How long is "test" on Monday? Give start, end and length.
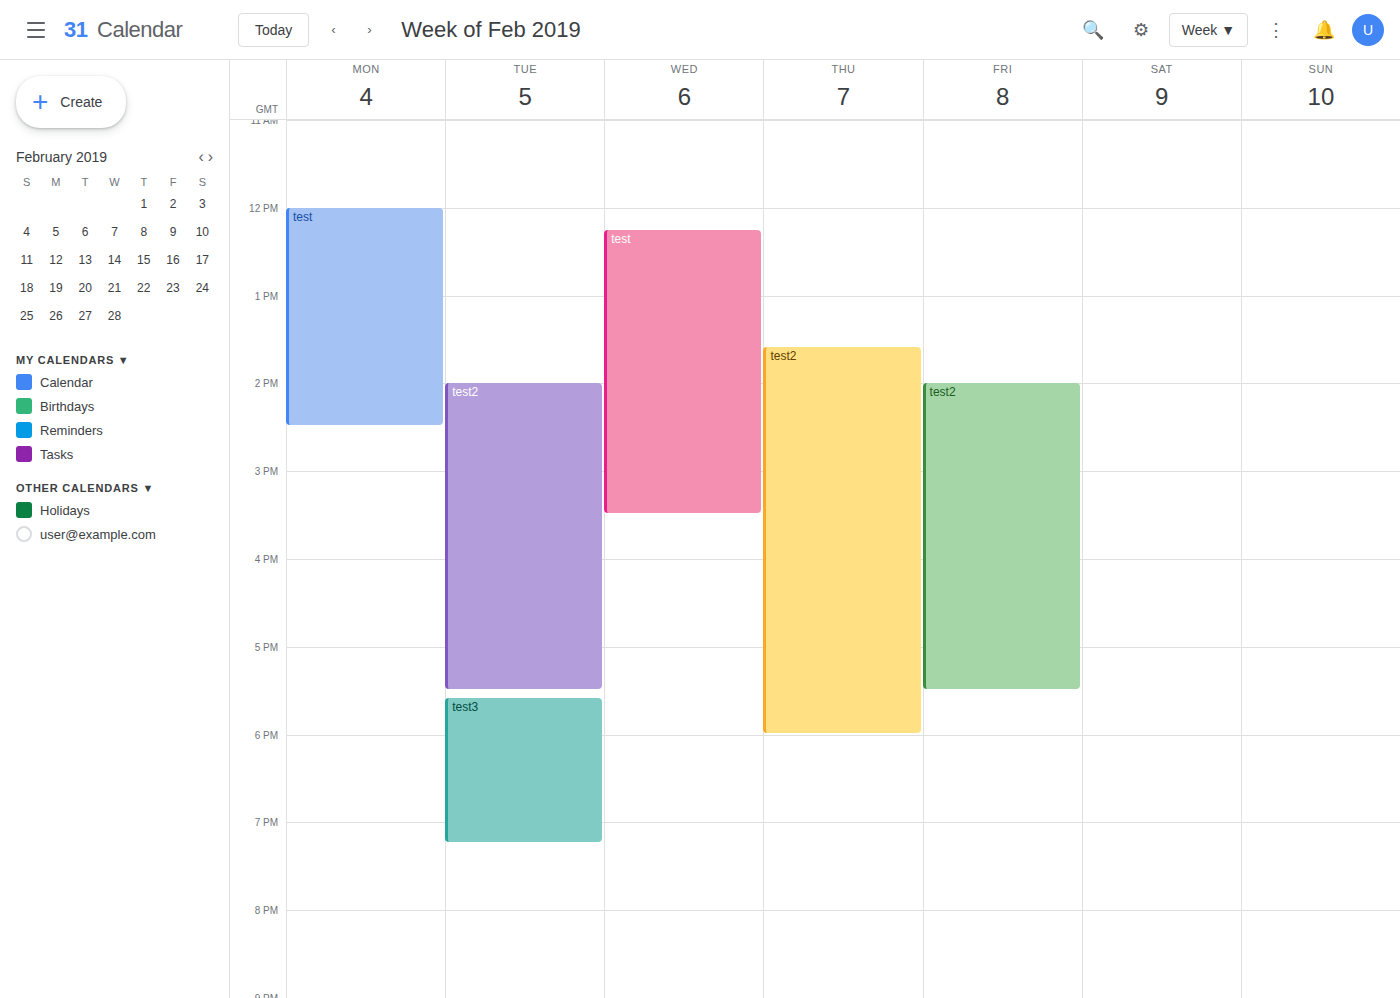
12:00 PM to 2:30 PM, 2 hours 30 minutes